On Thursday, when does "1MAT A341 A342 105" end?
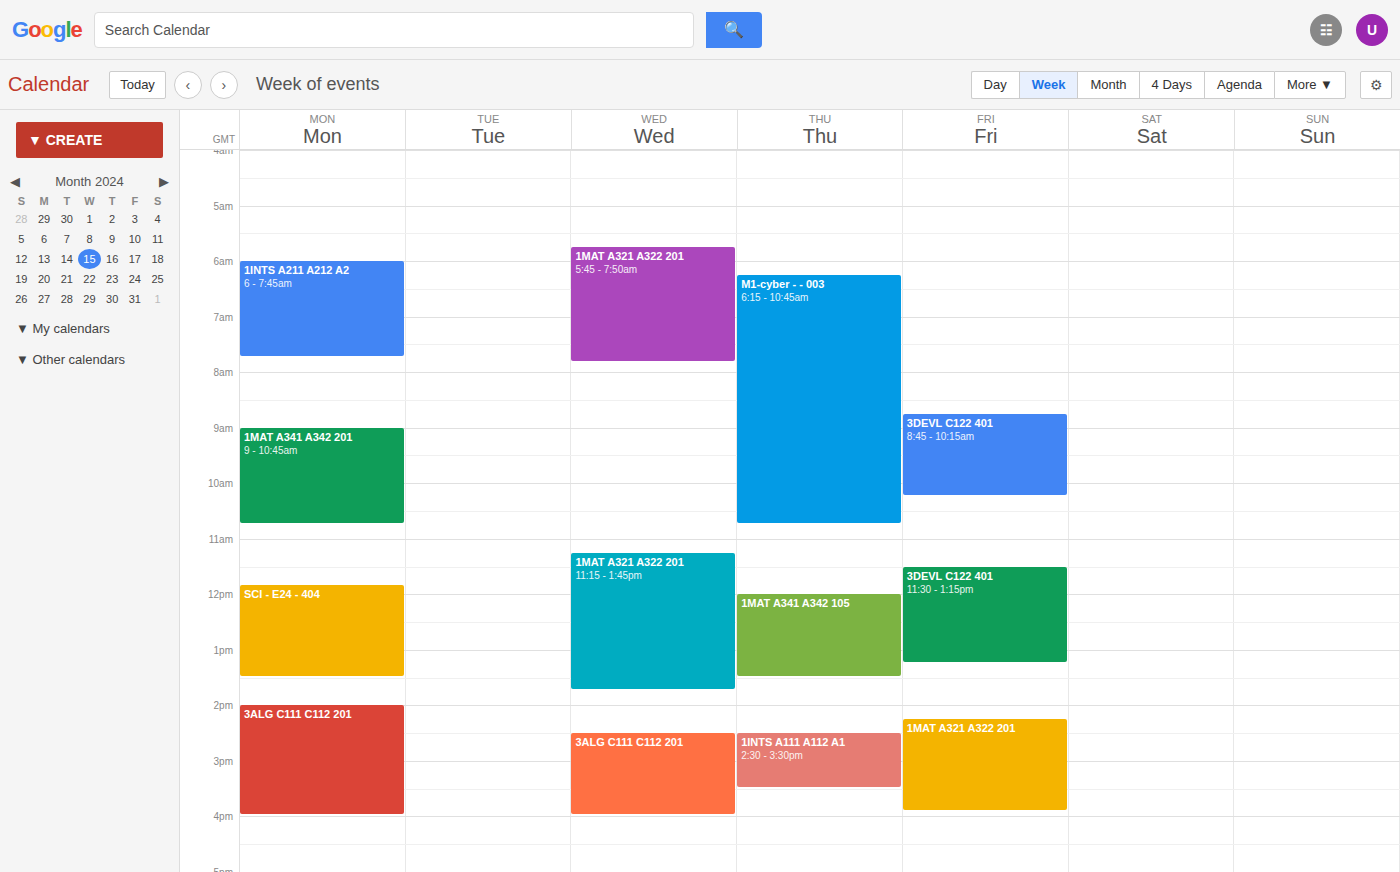
1:30 PM